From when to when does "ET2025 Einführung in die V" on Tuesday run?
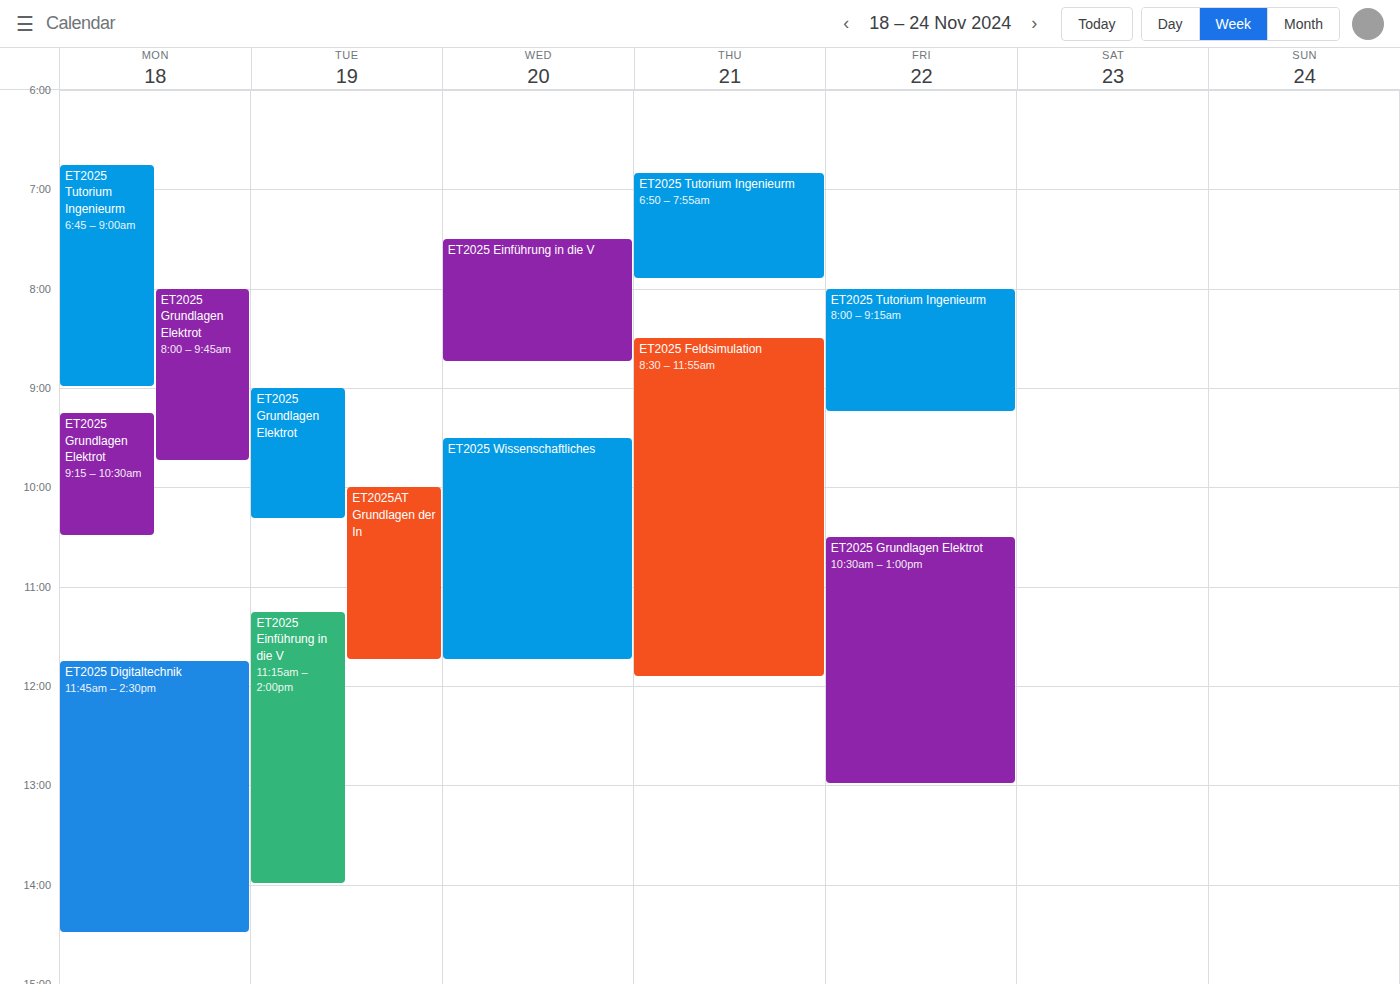
11:15 AM to 2:00 PM